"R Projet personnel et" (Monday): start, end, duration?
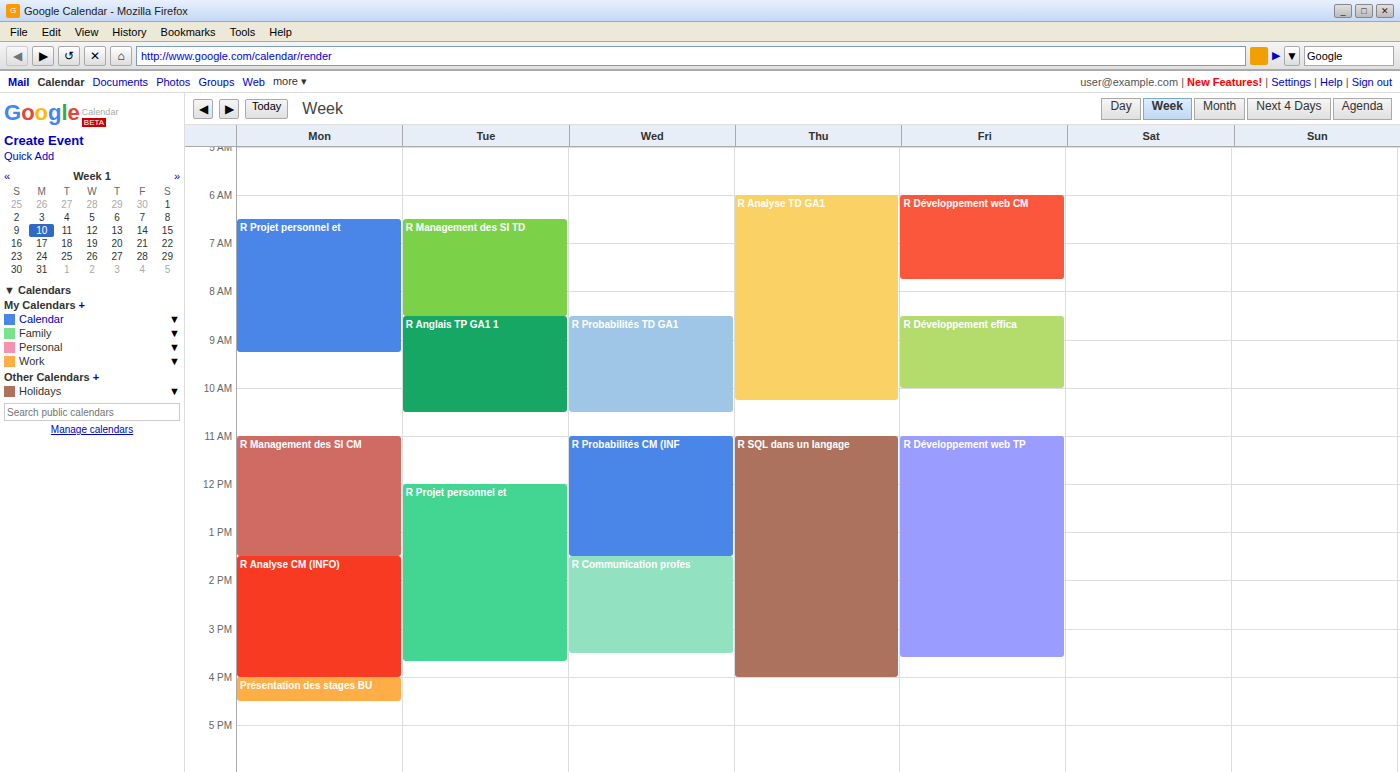
6:30 AM to 9:15 AM, 2 hours 45 minutes